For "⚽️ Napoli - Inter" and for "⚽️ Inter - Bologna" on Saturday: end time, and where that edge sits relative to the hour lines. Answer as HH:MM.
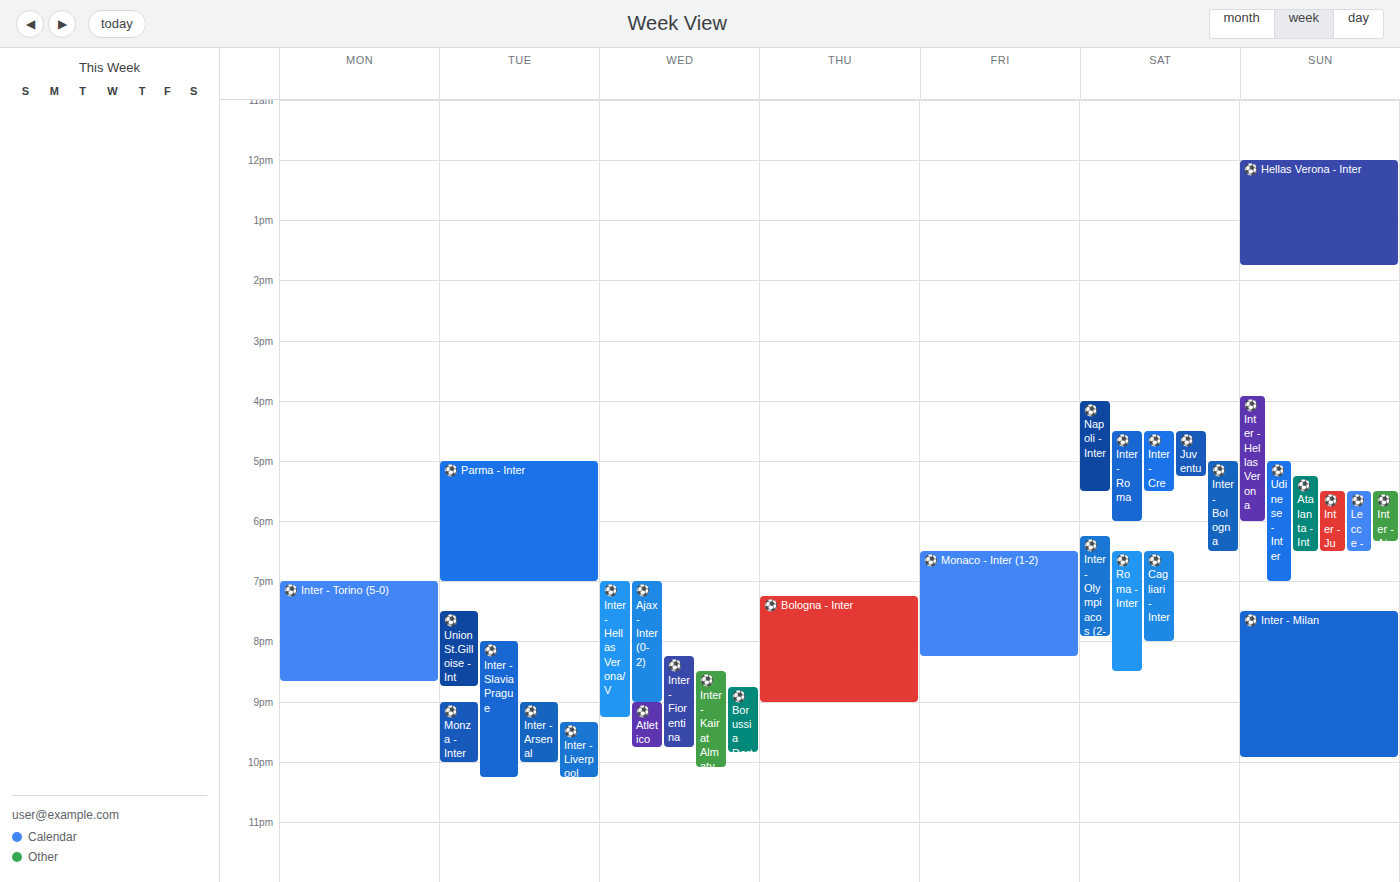
"⚽️ Napoli - Inter": 17:30, halfway between the 17:00 and 18:00 lines. "⚽️ Inter - Bologna": 18:30, halfway between the 18:00 and 19:00 lines.